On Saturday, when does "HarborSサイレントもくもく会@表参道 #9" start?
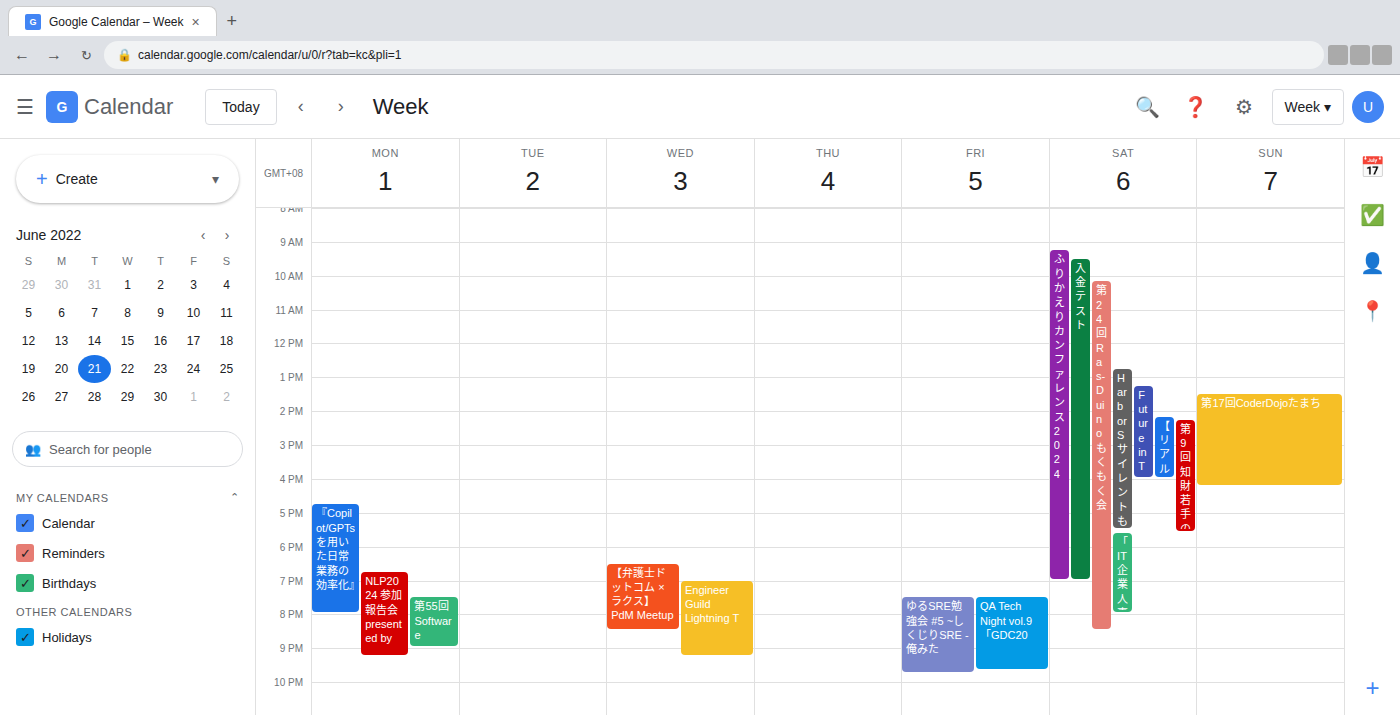
12:45 PM